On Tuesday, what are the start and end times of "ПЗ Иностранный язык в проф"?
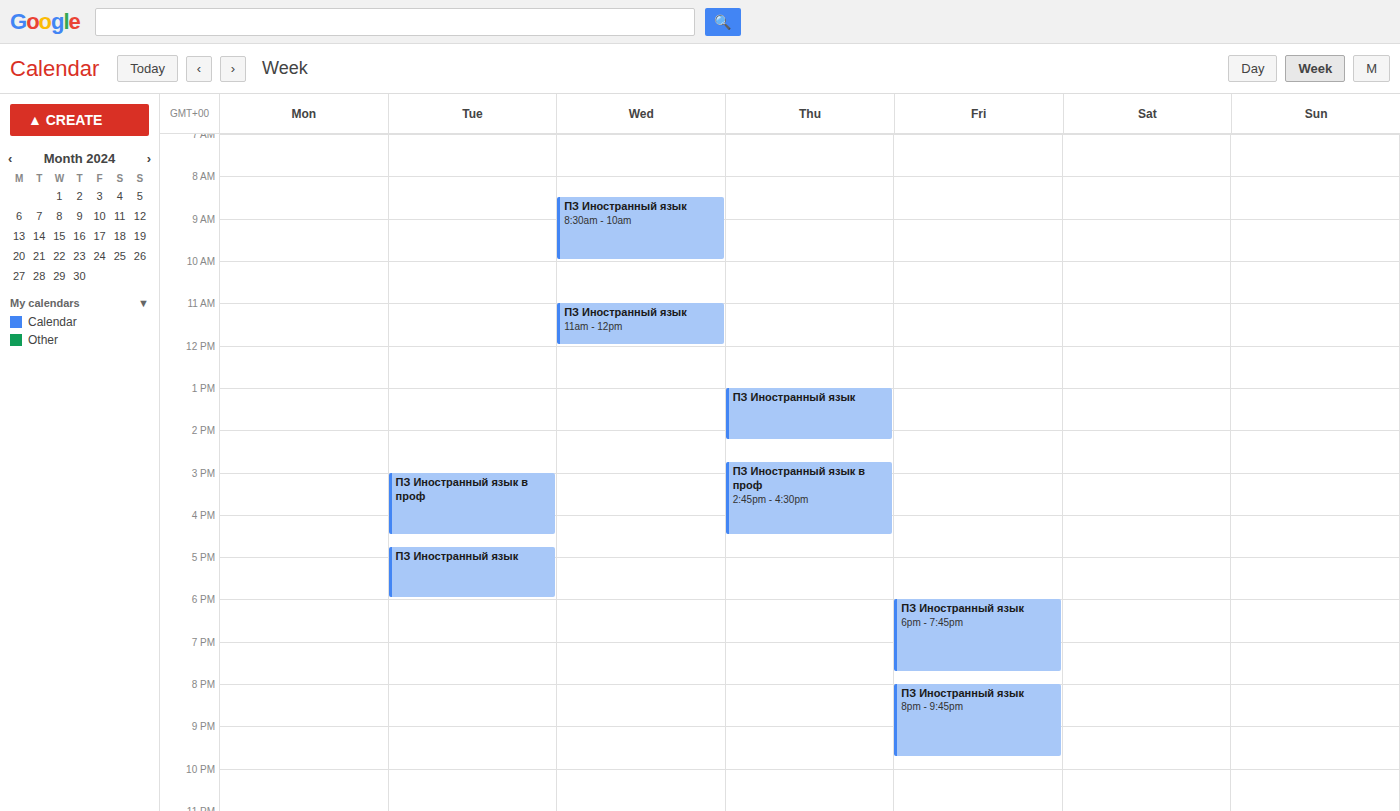
3:00 PM to 4:30 PM